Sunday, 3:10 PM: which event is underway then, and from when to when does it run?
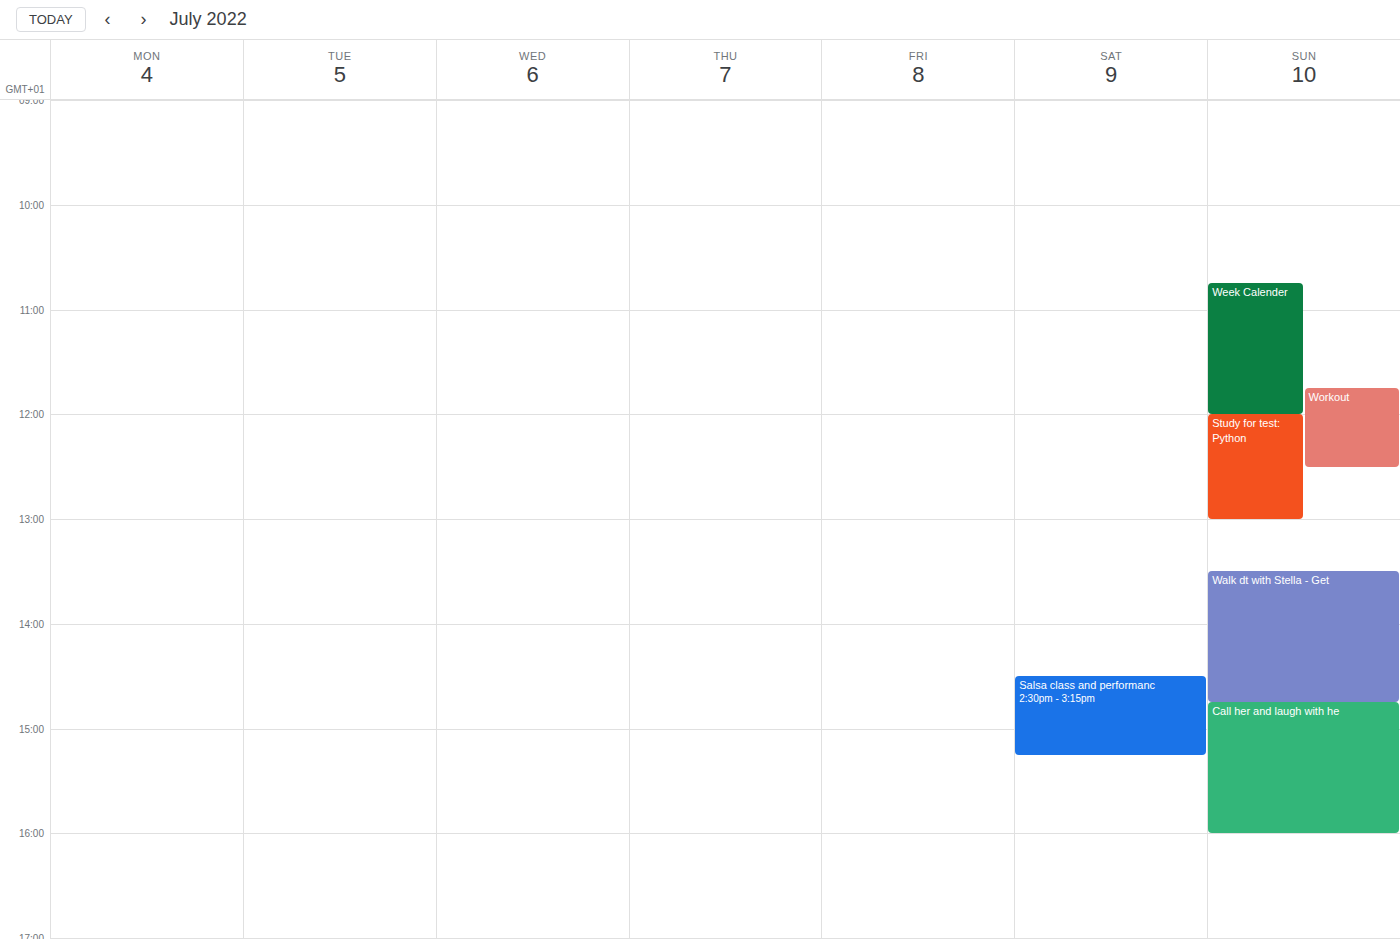
"Call her and laugh with he", 2:45 PM to 4:00 PM